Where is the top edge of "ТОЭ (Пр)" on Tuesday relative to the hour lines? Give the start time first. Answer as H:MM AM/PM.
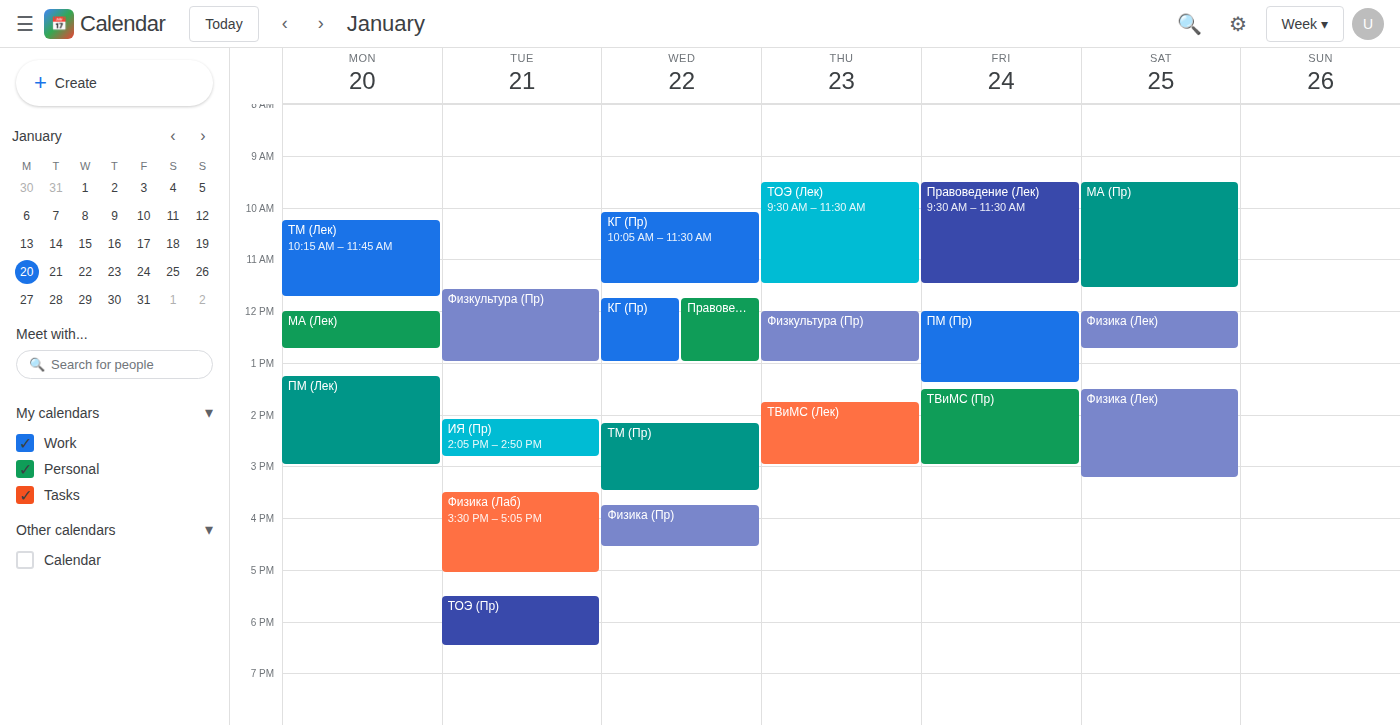
5:30 PM -- halfway between the 5 PM and 6 PM lines.